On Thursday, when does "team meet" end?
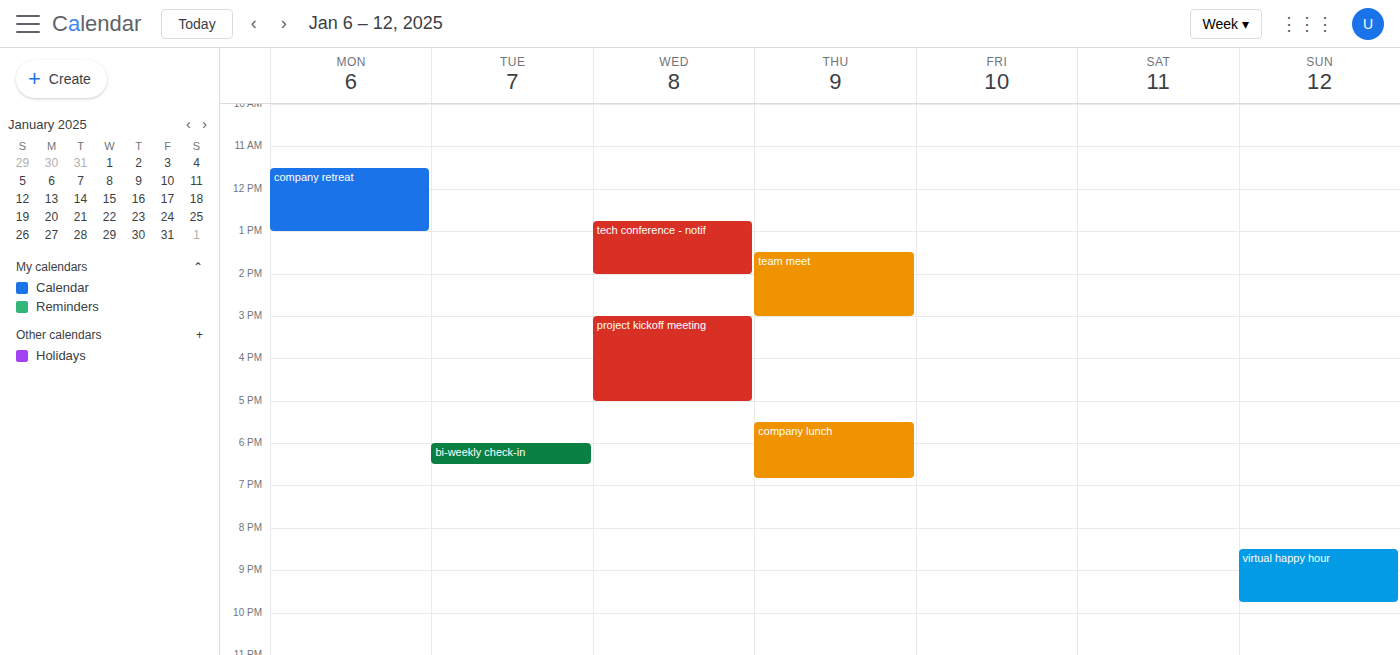
3:00 PM